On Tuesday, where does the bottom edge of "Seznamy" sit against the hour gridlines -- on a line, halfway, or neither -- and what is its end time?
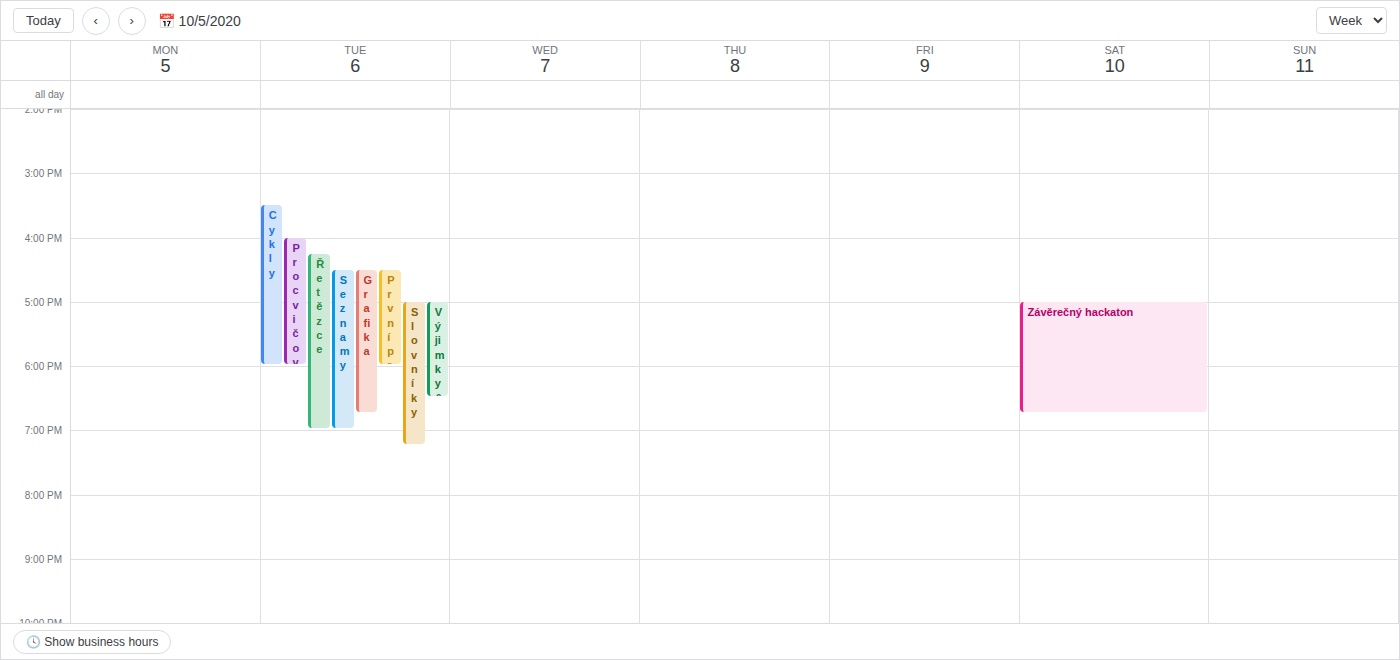
19:00 -- exactly on the 19:00 line.